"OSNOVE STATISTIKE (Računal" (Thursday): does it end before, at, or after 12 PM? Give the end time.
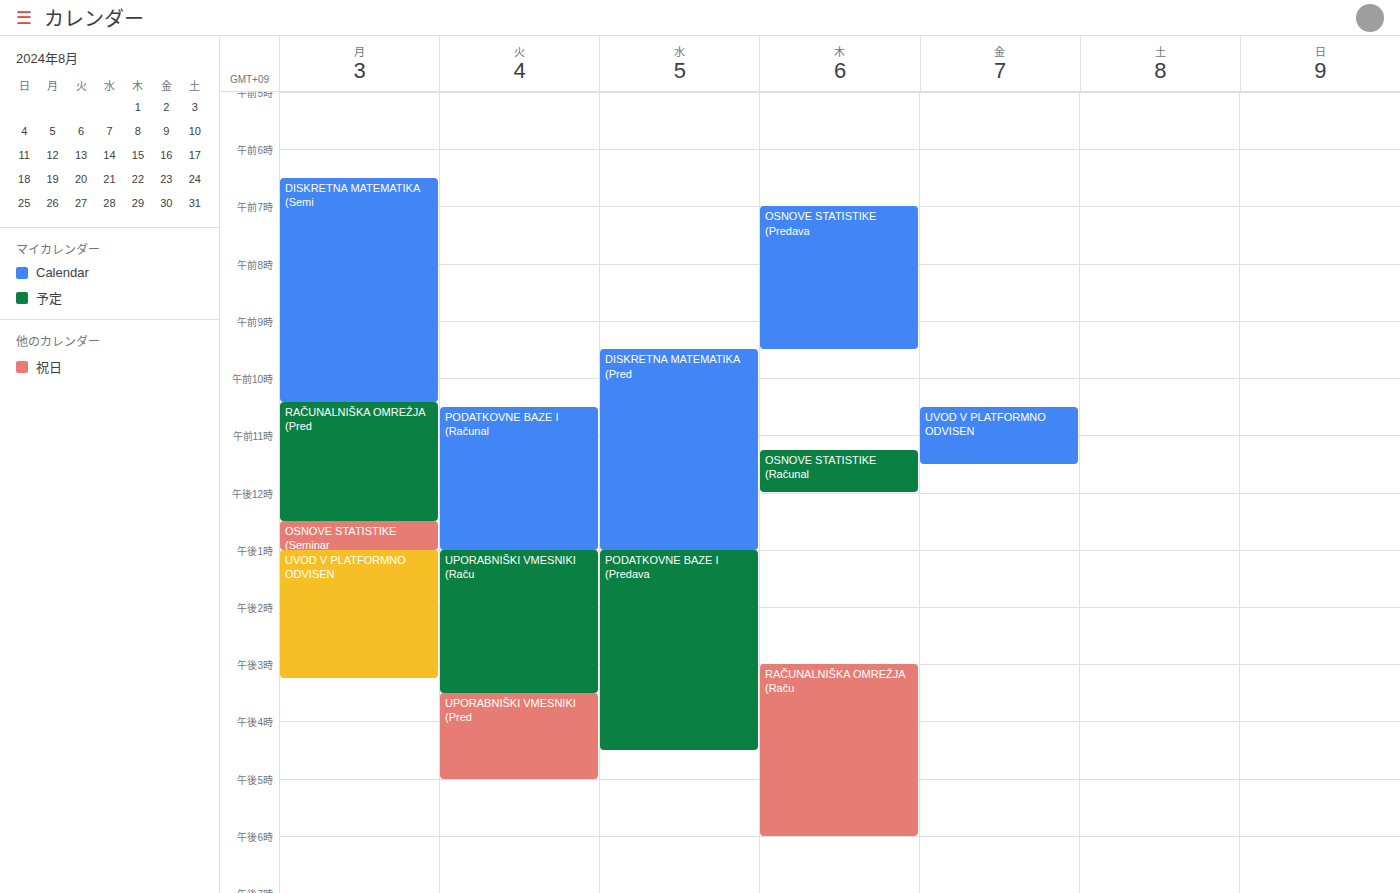
12:00 PM -- exactly at 12 PM, on the 12 PM line.